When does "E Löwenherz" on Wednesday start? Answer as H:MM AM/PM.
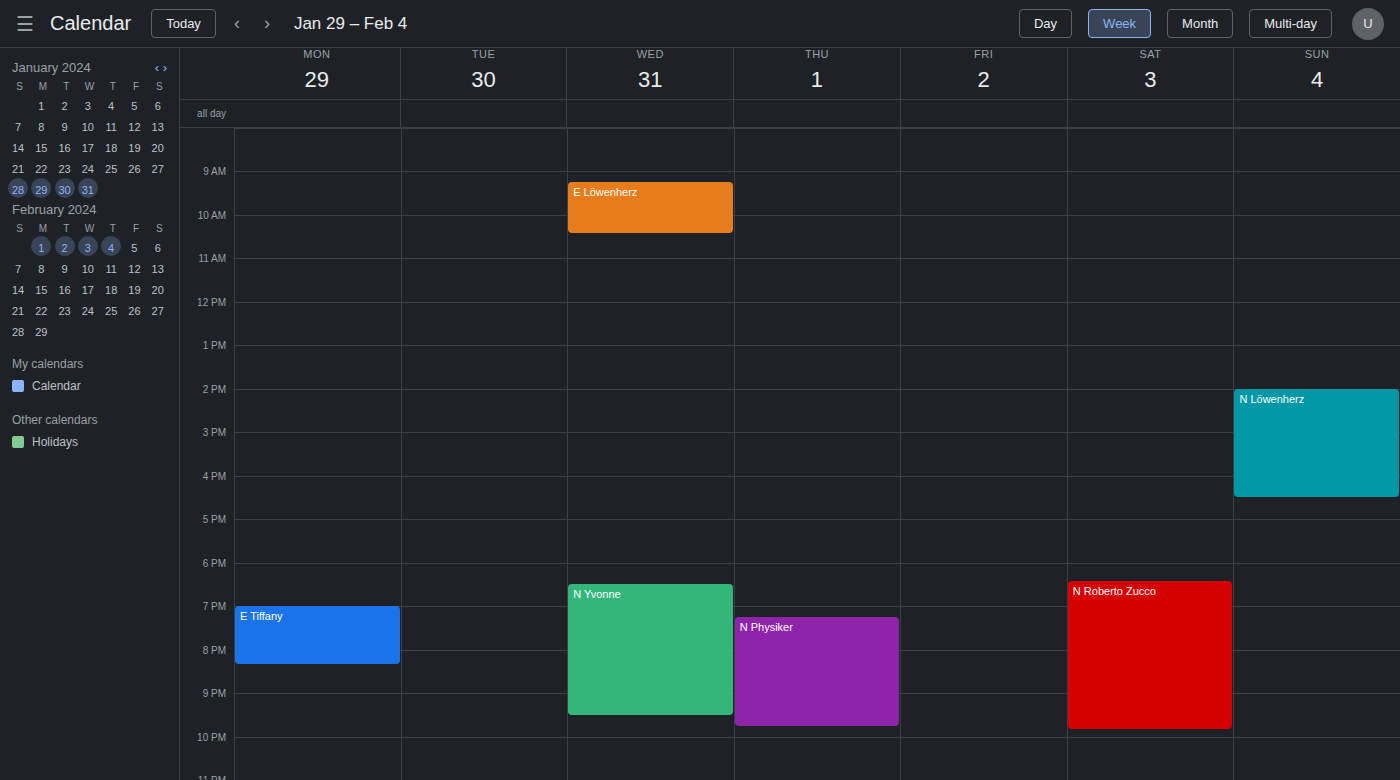
9:15 AM